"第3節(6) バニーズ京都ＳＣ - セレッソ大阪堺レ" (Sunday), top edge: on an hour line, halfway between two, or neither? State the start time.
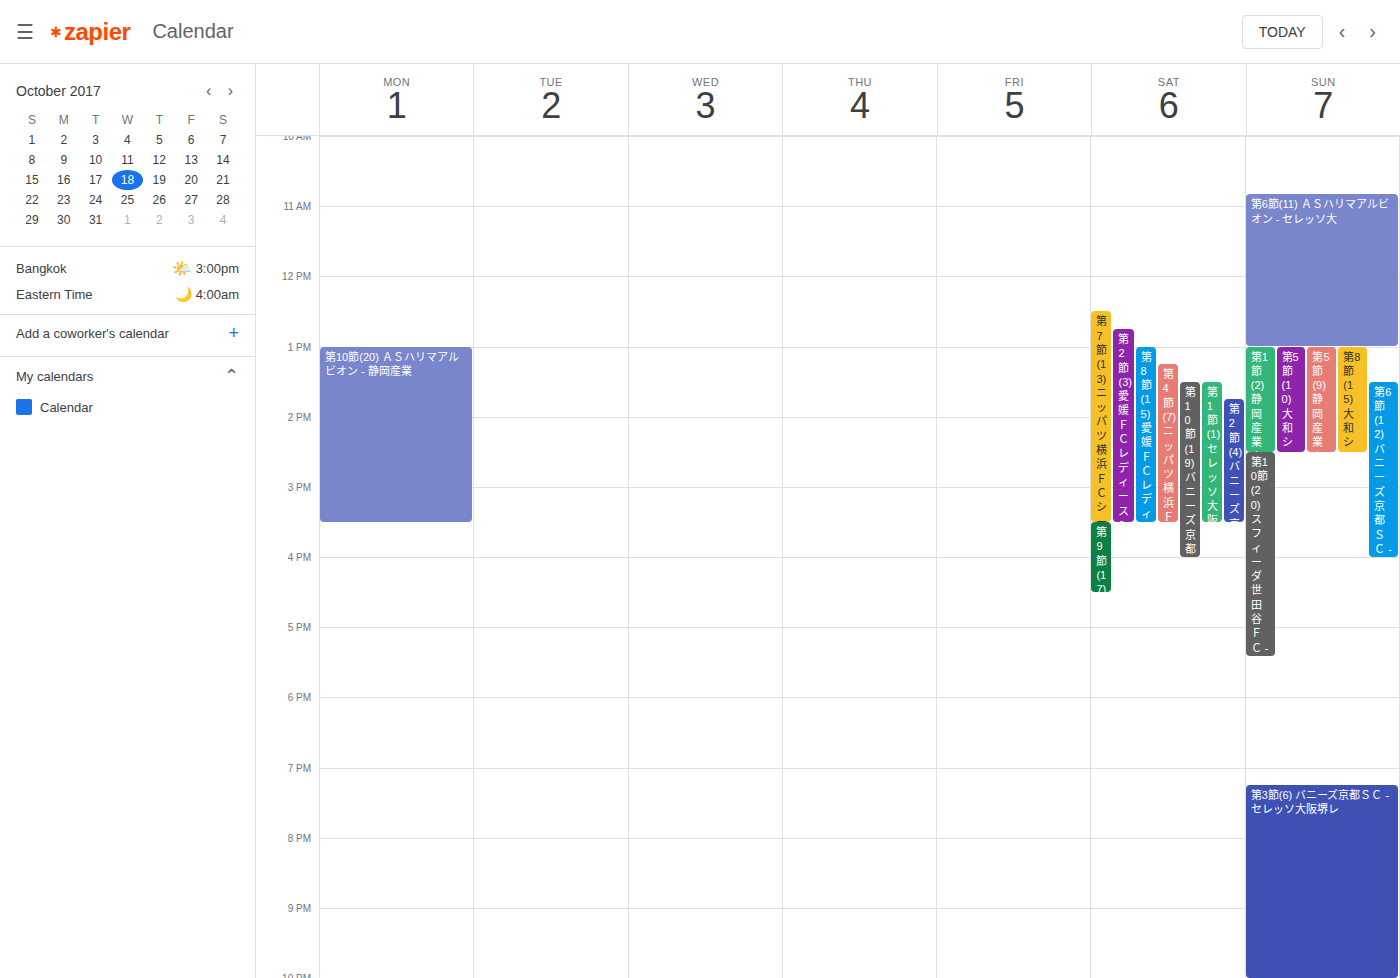
7:15 PM -- neither: a quarter of the way from the 7 PM line to the 8 PM line.